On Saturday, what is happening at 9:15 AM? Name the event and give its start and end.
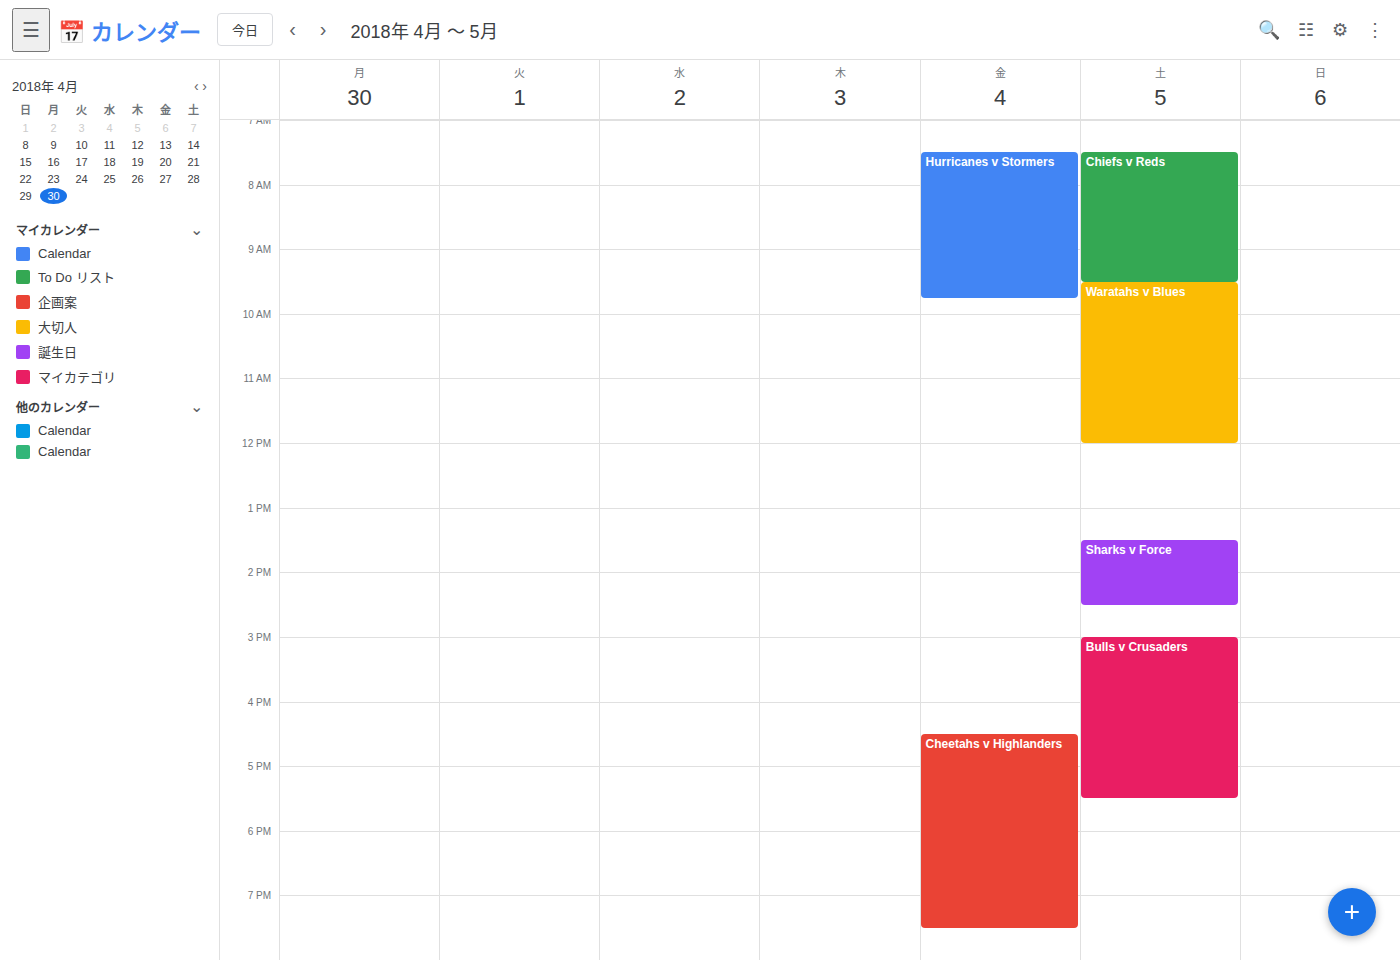
"Chiefs v Reds", 7:30 AM to 9:30 AM